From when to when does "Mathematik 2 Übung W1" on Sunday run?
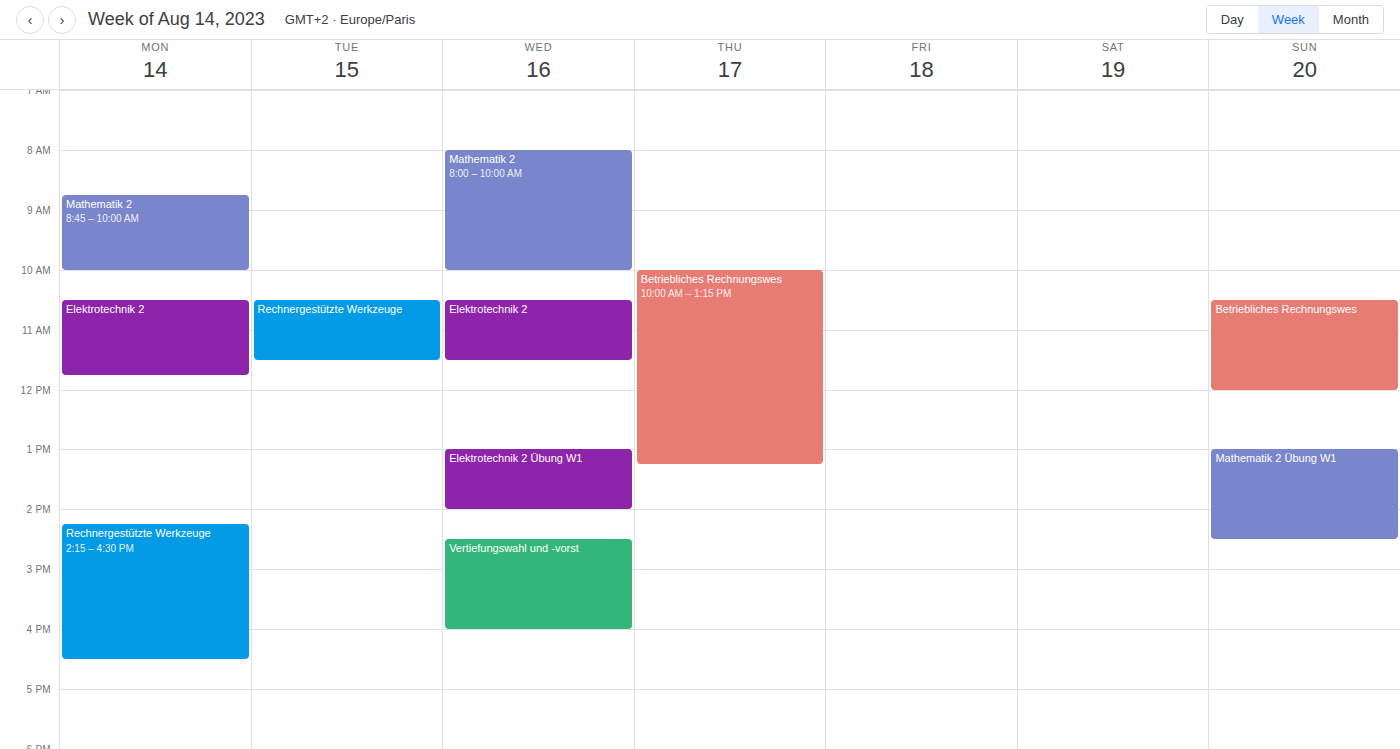
1:00 PM to 2:30 PM